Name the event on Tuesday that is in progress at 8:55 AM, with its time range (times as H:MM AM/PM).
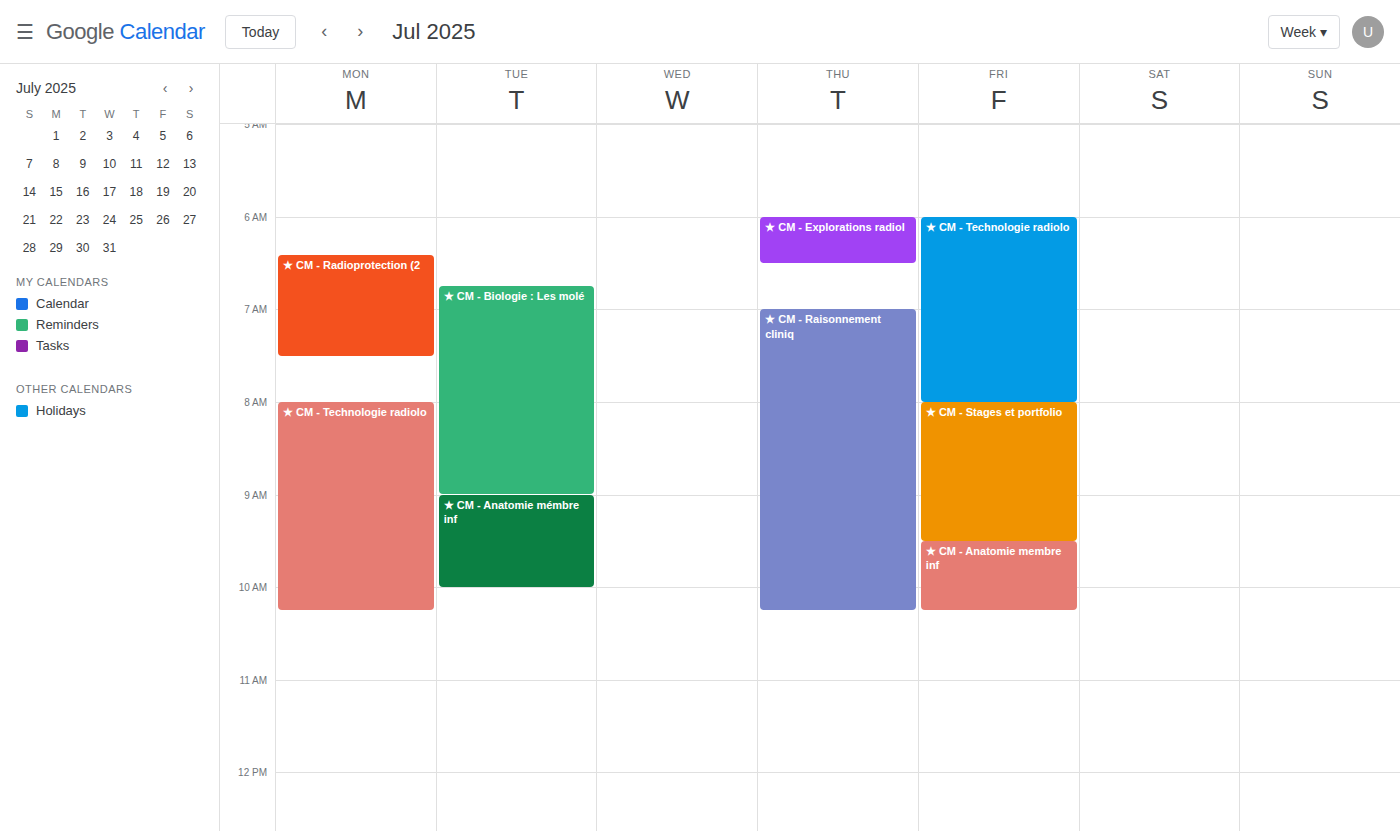
"★ CM - Biologie : Les molé", 6:45 AM to 9:00 AM